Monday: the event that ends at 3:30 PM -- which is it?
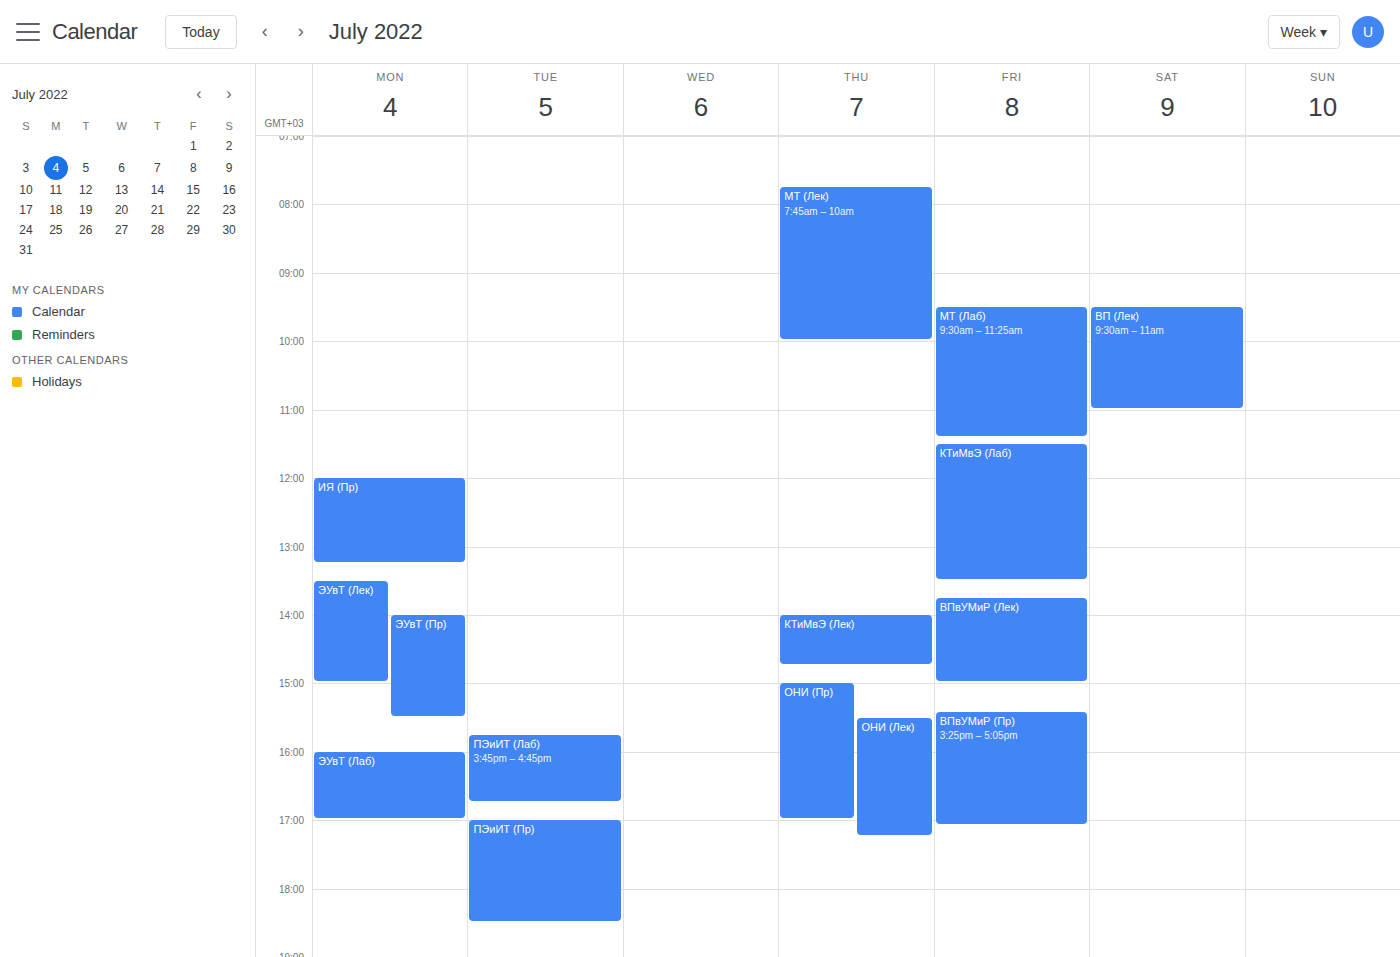
"ЭУвТ (Пр)"